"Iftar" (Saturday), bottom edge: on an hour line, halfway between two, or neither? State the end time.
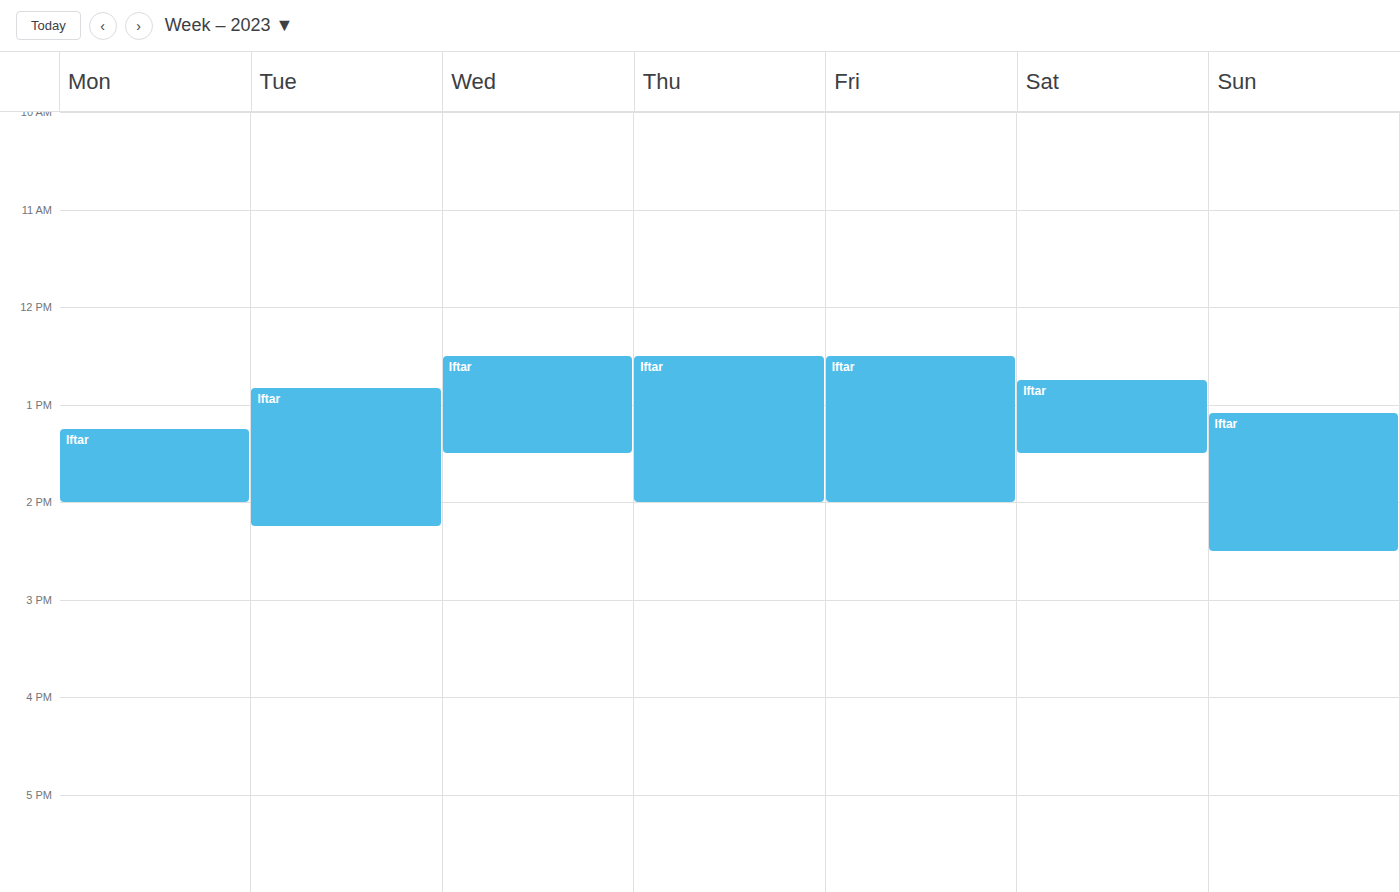
13:30 -- halfway between the 13:00 and 14:00 lines.